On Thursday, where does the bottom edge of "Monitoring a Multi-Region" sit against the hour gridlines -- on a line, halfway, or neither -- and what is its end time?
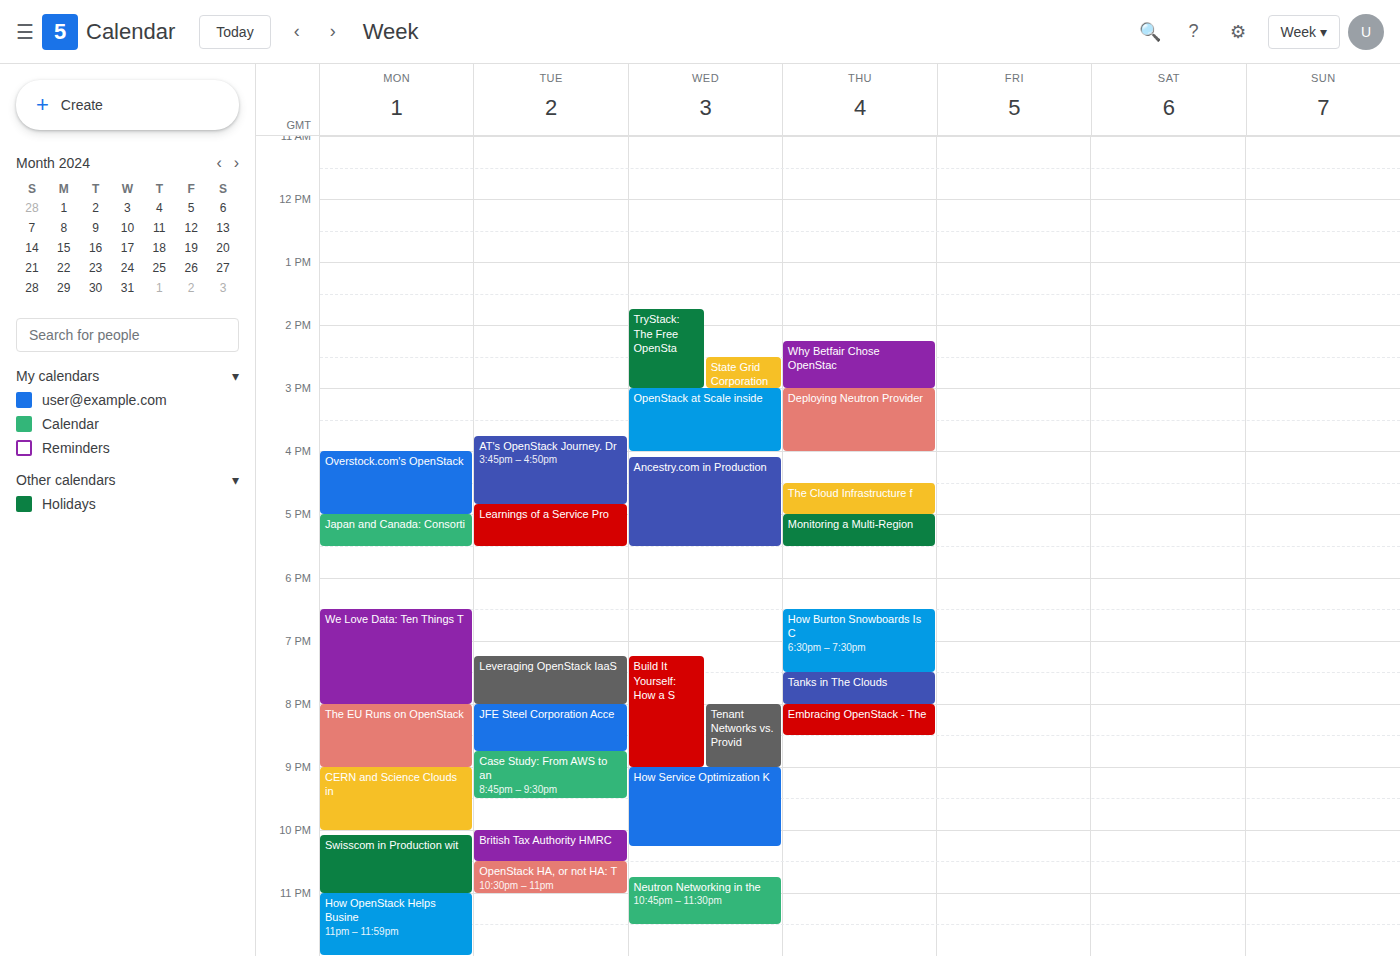
5:30 PM -- halfway between the 5 PM and 6 PM lines.